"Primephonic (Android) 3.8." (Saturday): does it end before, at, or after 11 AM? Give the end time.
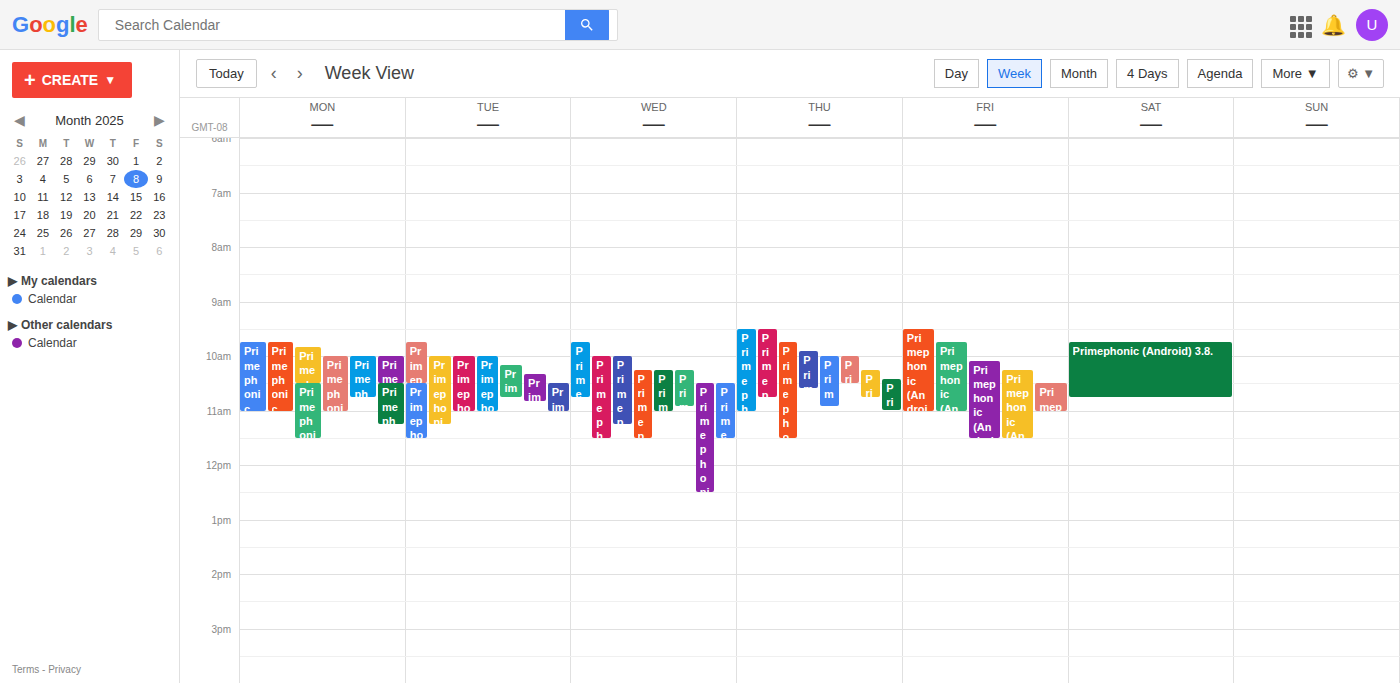
10:45 AM -- before 11 AM, 15 minutes above the 11 AM line.